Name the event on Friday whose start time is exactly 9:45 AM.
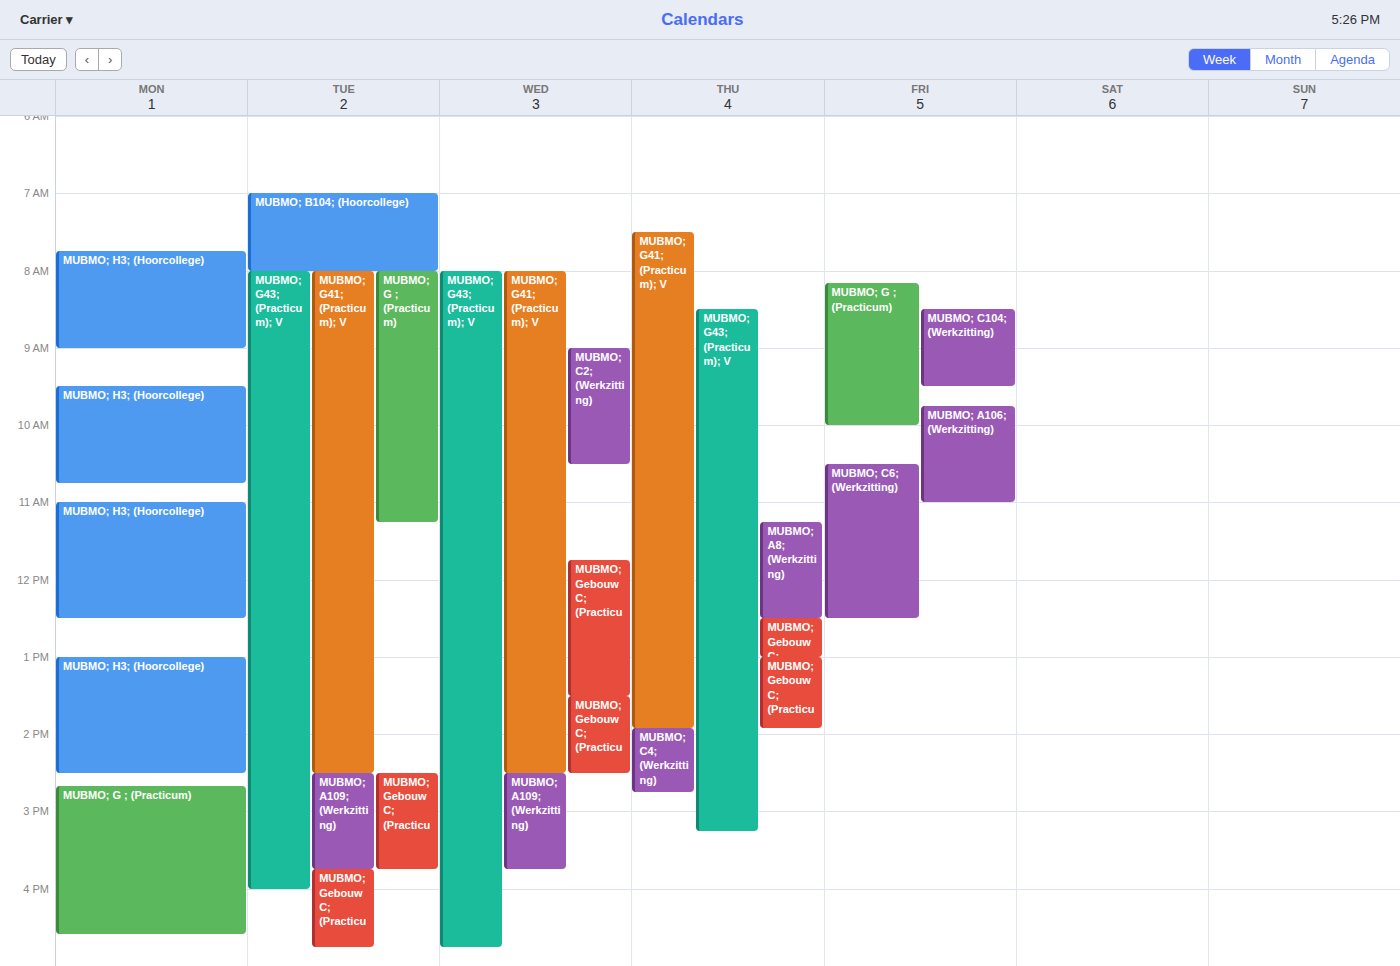
"MUBMO; A106; (Werkzitting)"